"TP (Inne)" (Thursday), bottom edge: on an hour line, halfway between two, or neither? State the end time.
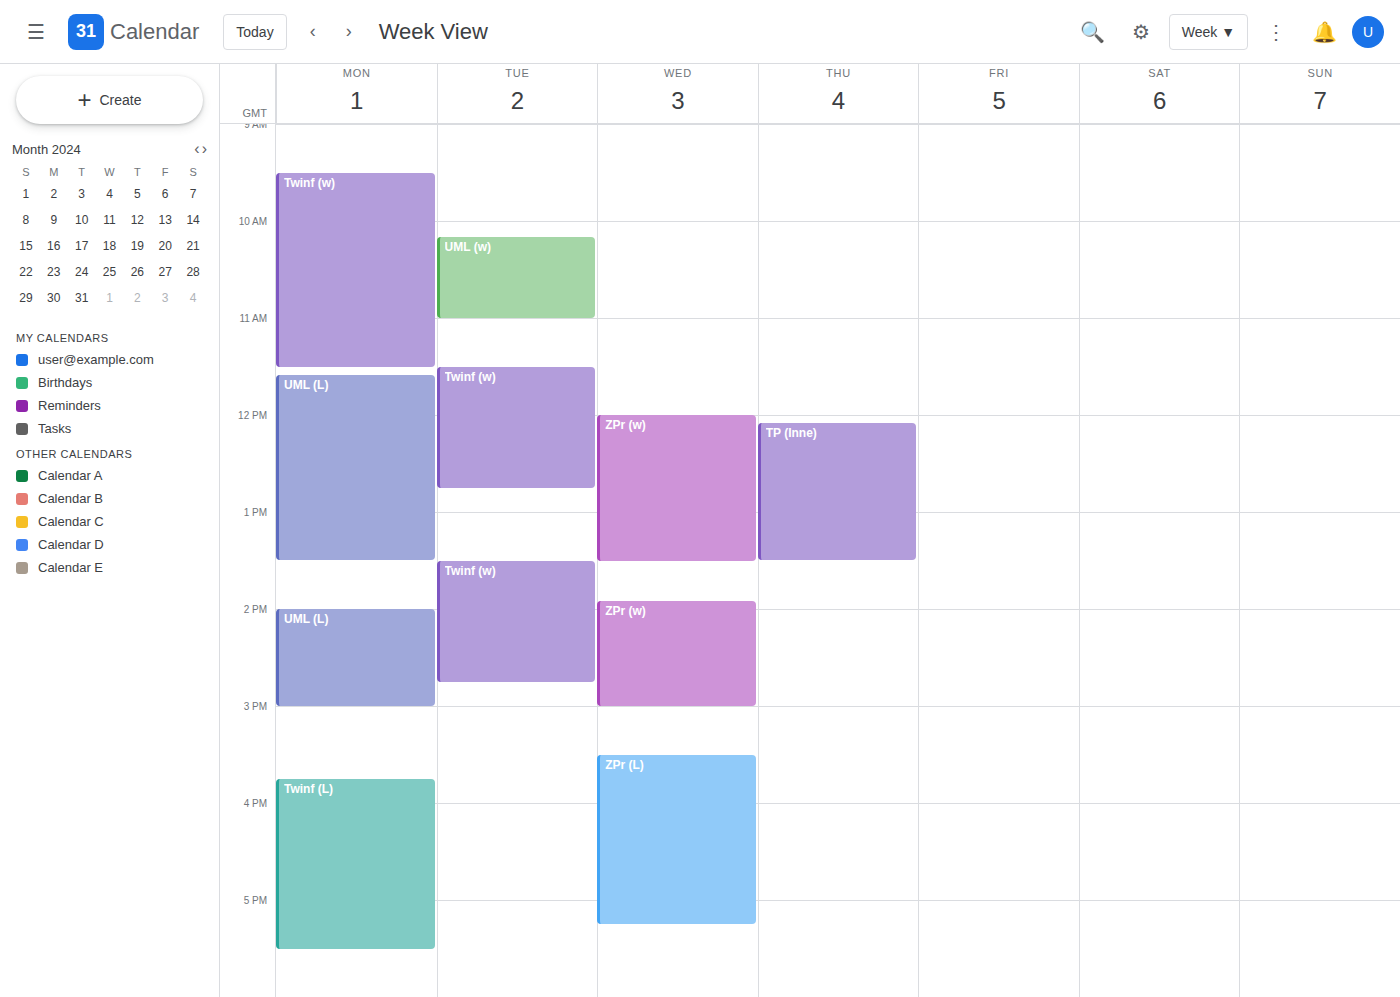
1:30 PM -- halfway between the 1 PM and 2 PM lines.